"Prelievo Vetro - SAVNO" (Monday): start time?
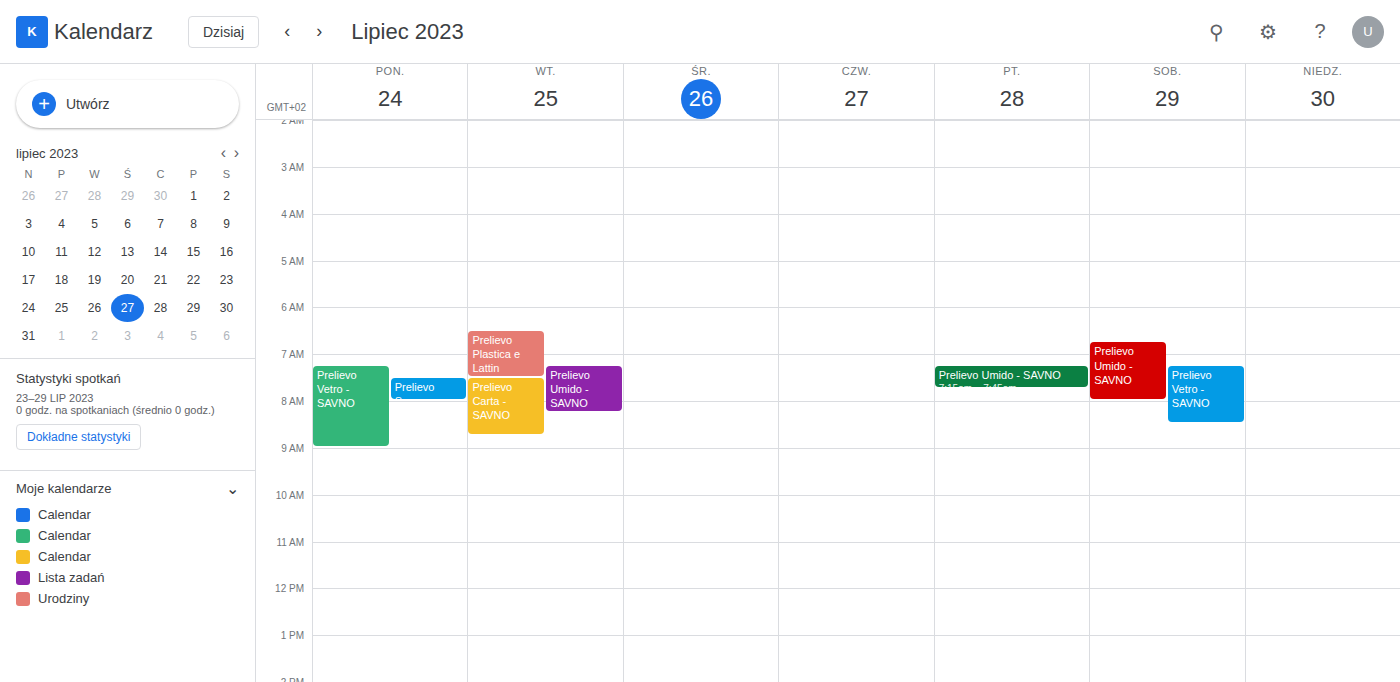
7:15 AM